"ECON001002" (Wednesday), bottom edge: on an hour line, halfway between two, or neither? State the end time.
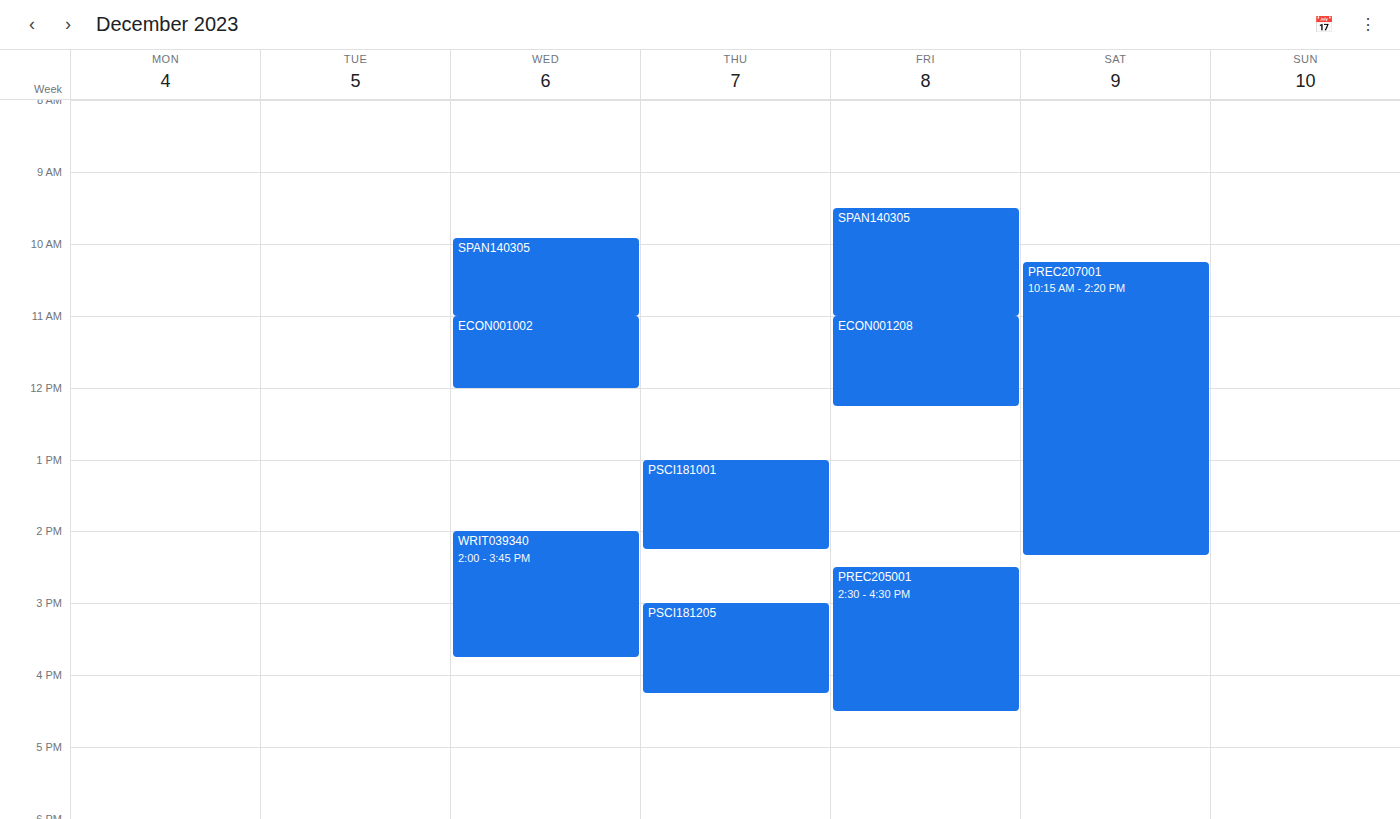
12:00 PM -- exactly on the 12 PM line.